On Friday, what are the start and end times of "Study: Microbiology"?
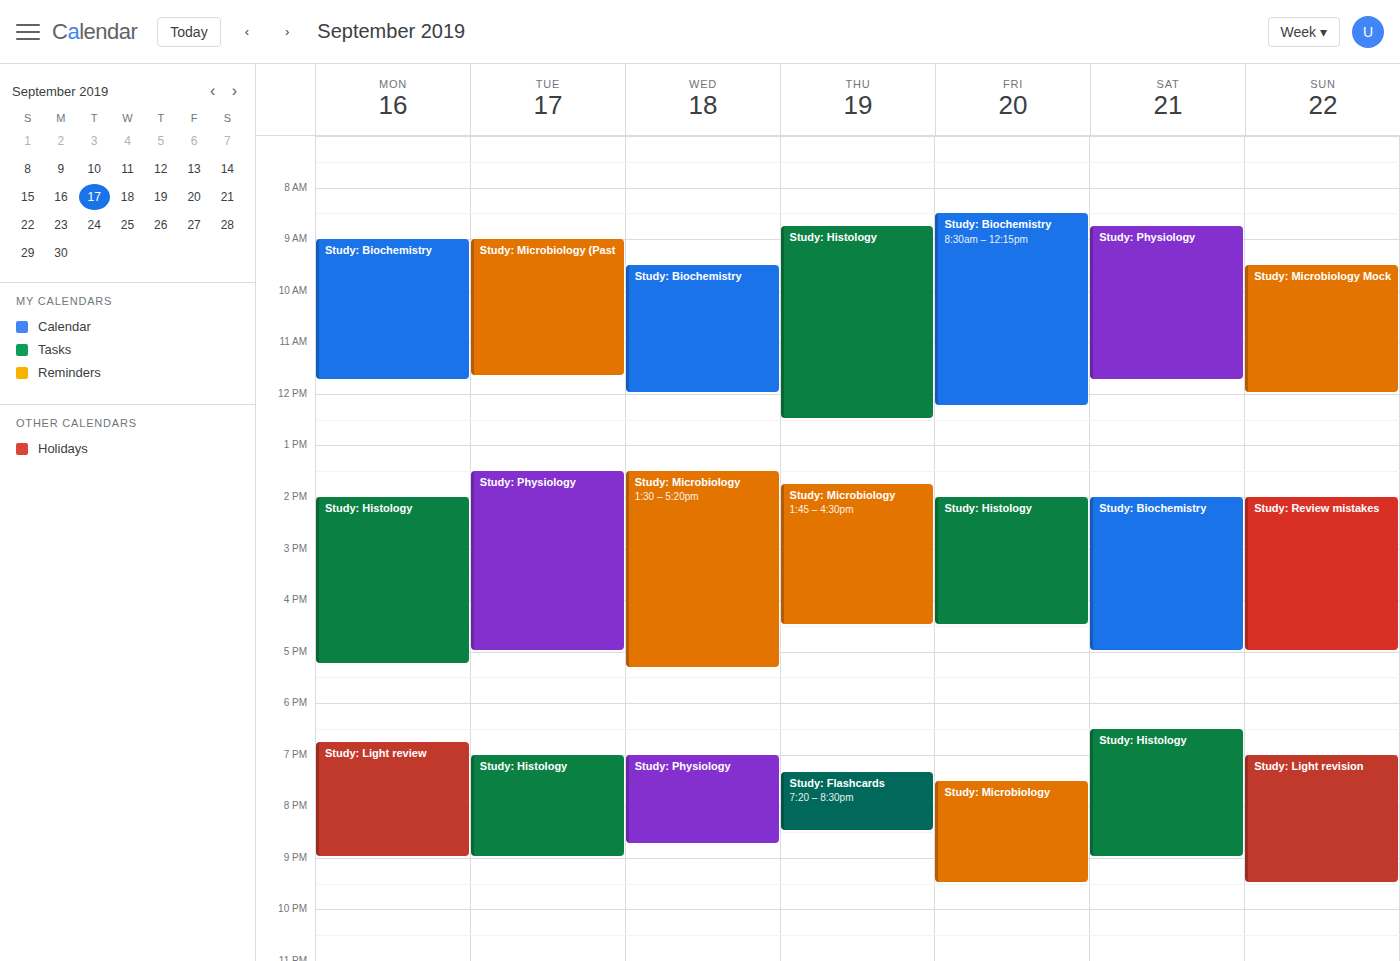
19:30 to 21:30